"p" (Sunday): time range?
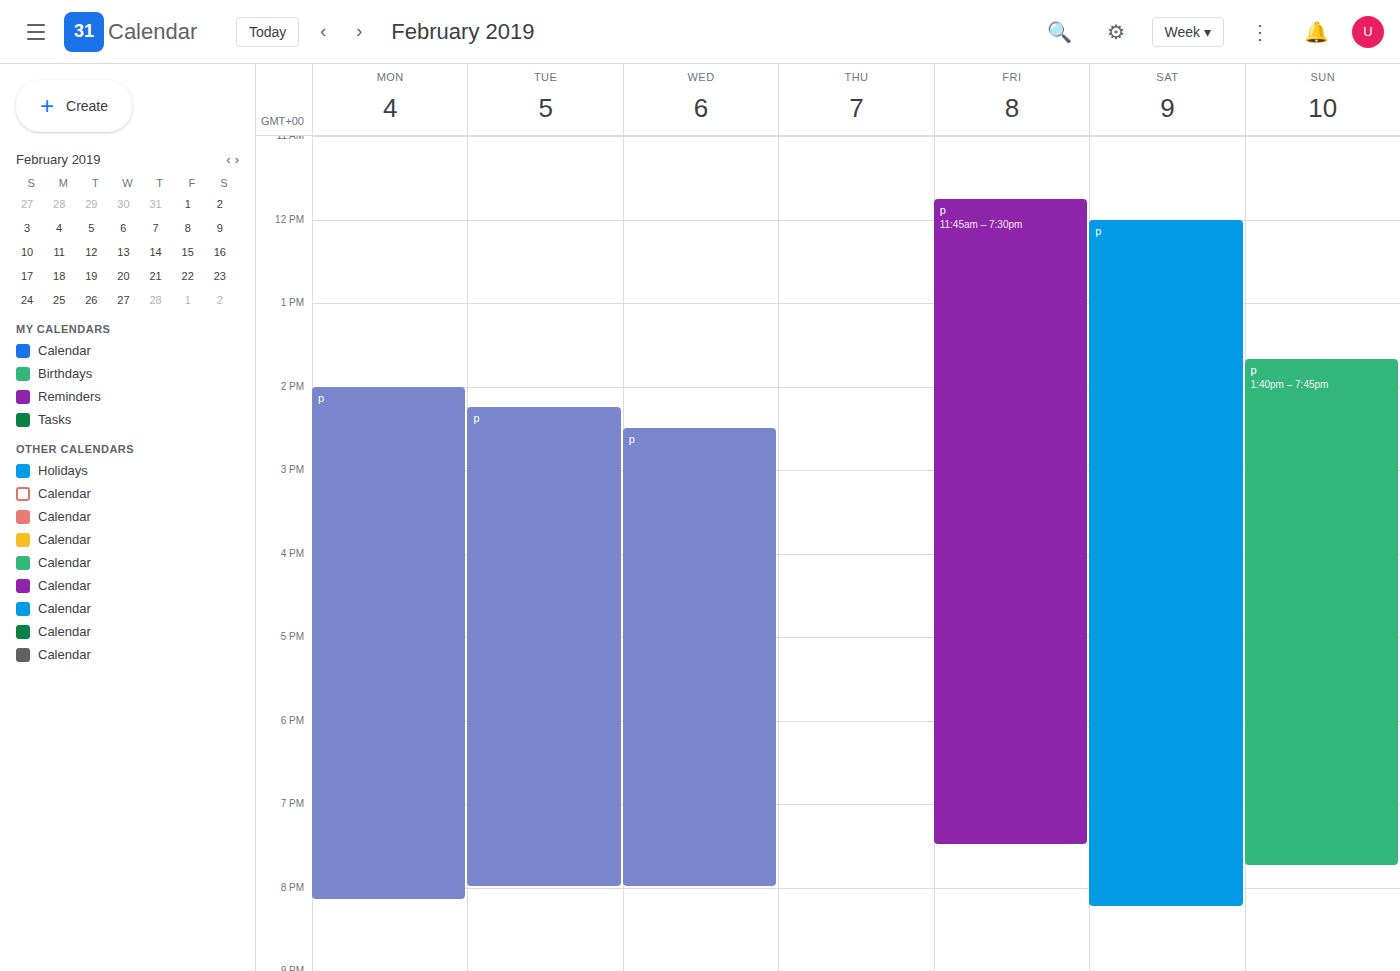
1:40 PM to 7:45 PM